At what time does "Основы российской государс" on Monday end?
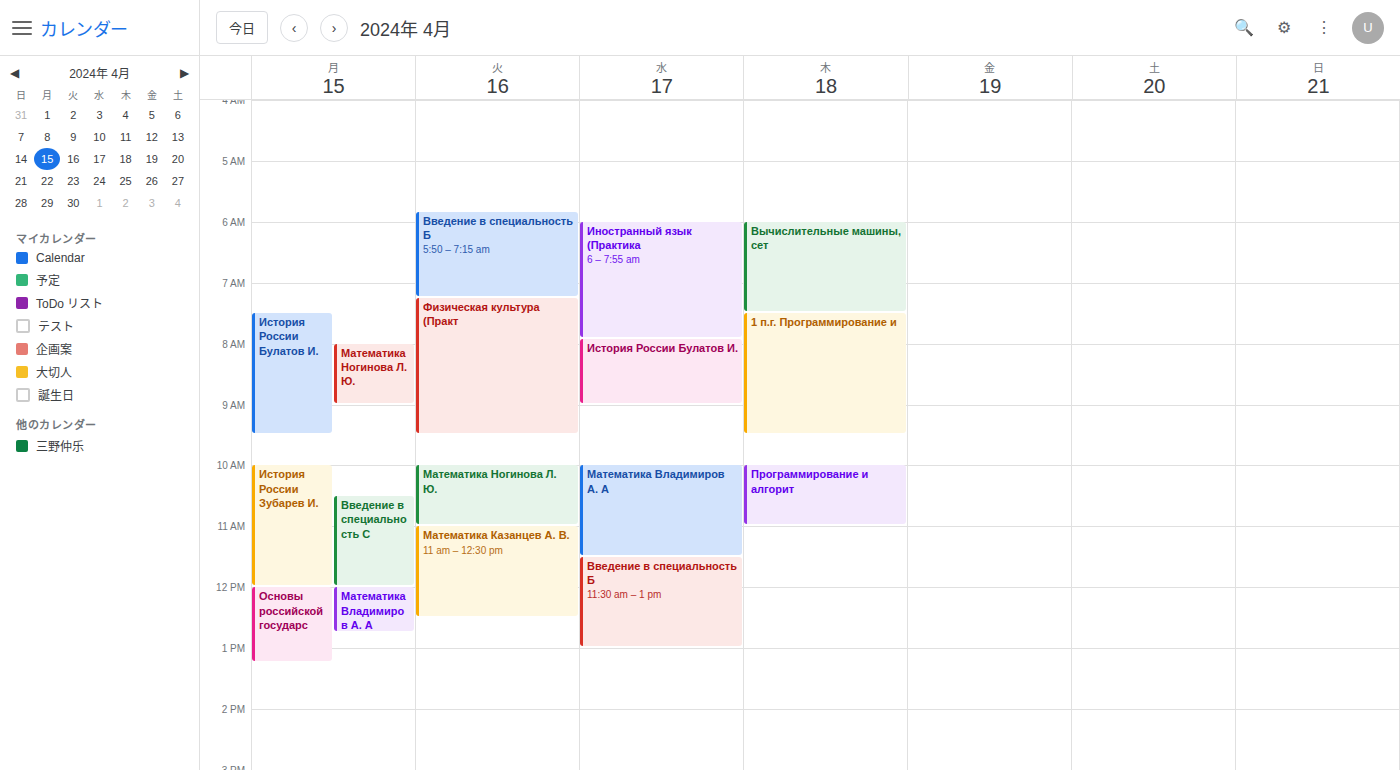
1:15 PM